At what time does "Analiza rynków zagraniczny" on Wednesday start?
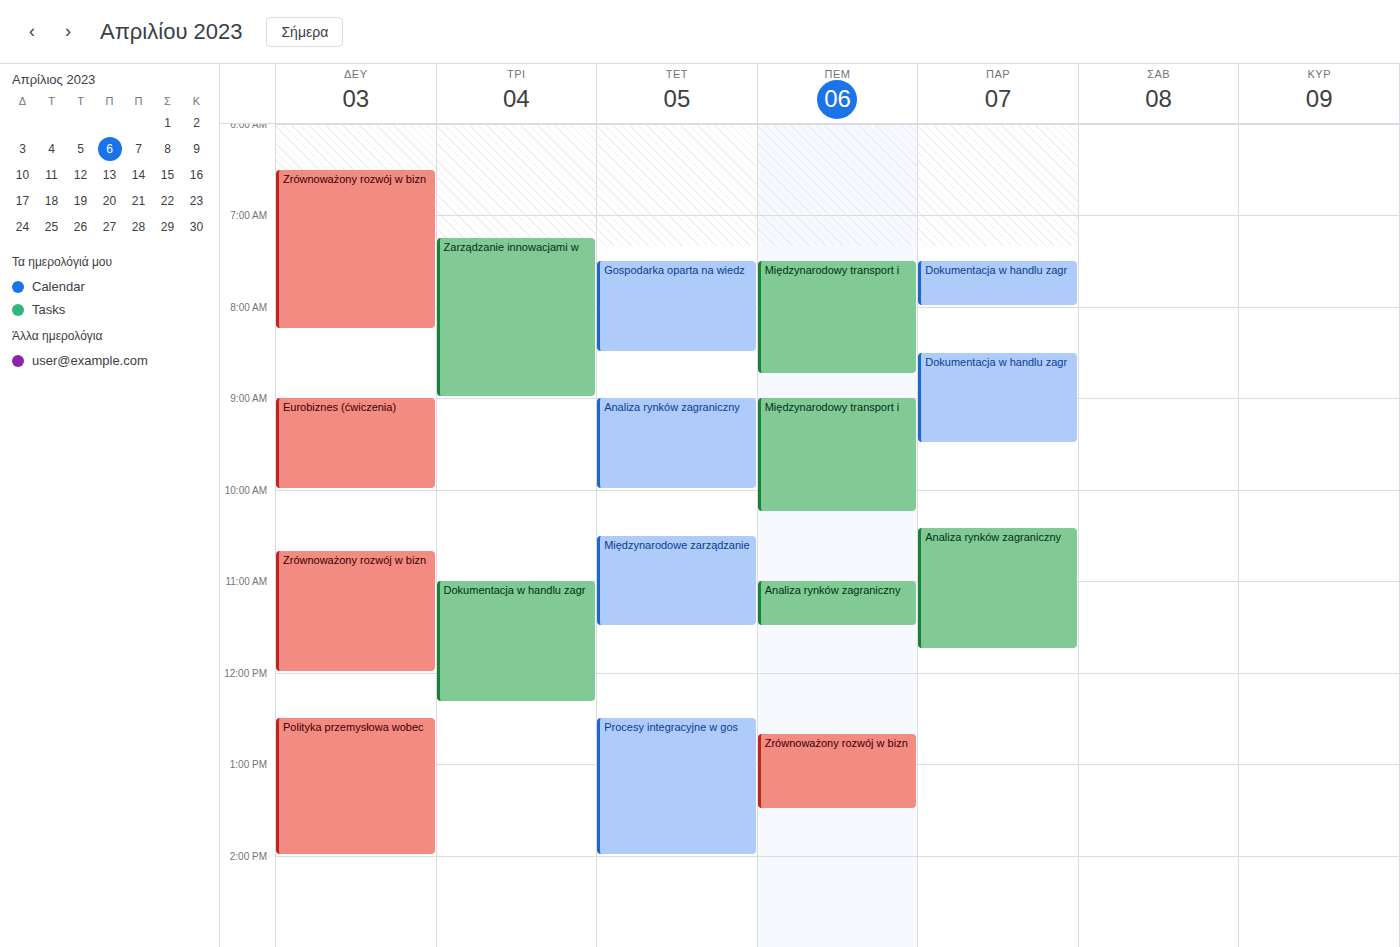
09:00